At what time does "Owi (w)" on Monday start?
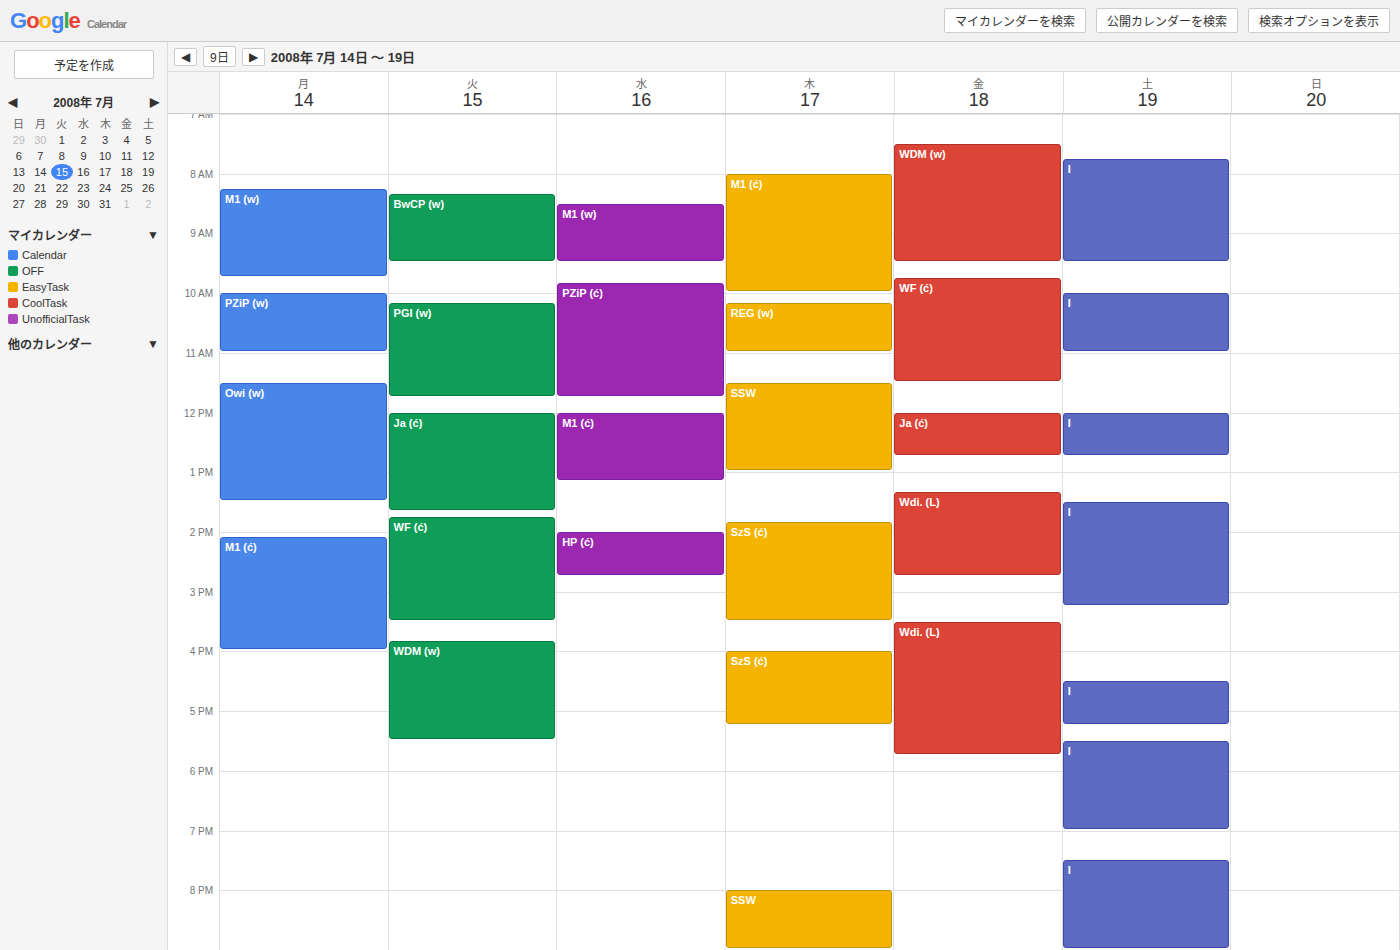
11:30 AM